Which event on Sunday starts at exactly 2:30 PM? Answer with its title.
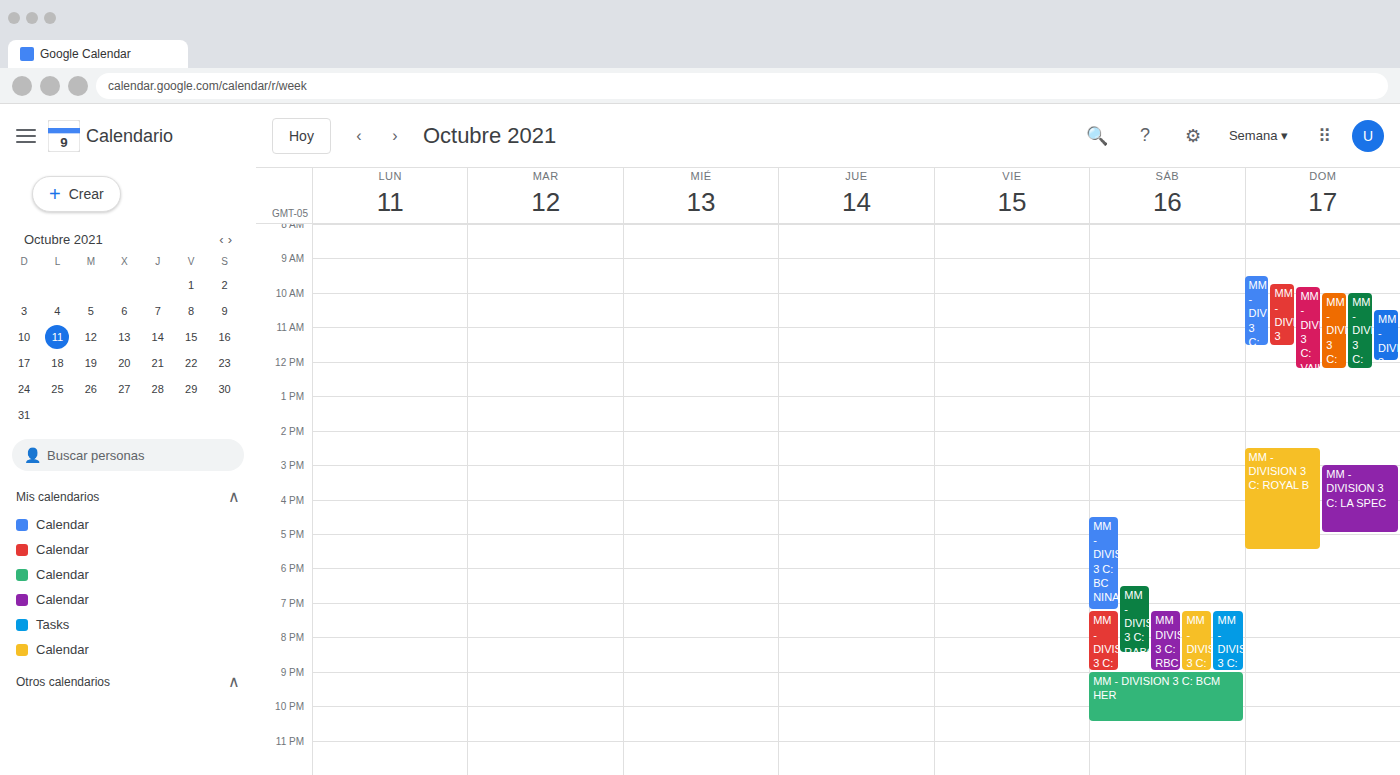
"MM - DIVISION 3 C: ROYAL B"